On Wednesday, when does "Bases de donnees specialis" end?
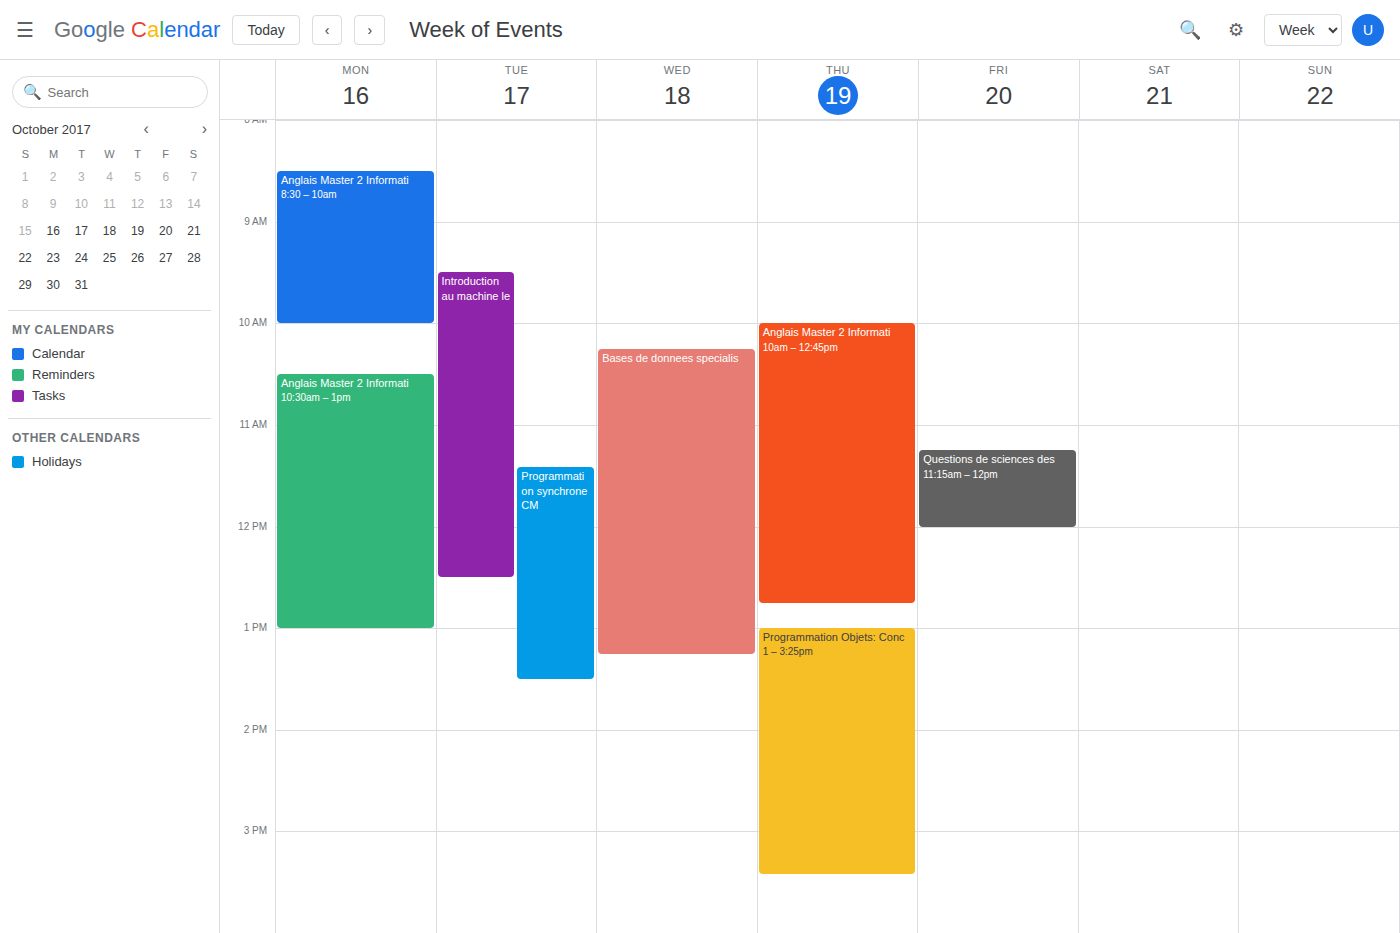
13:15